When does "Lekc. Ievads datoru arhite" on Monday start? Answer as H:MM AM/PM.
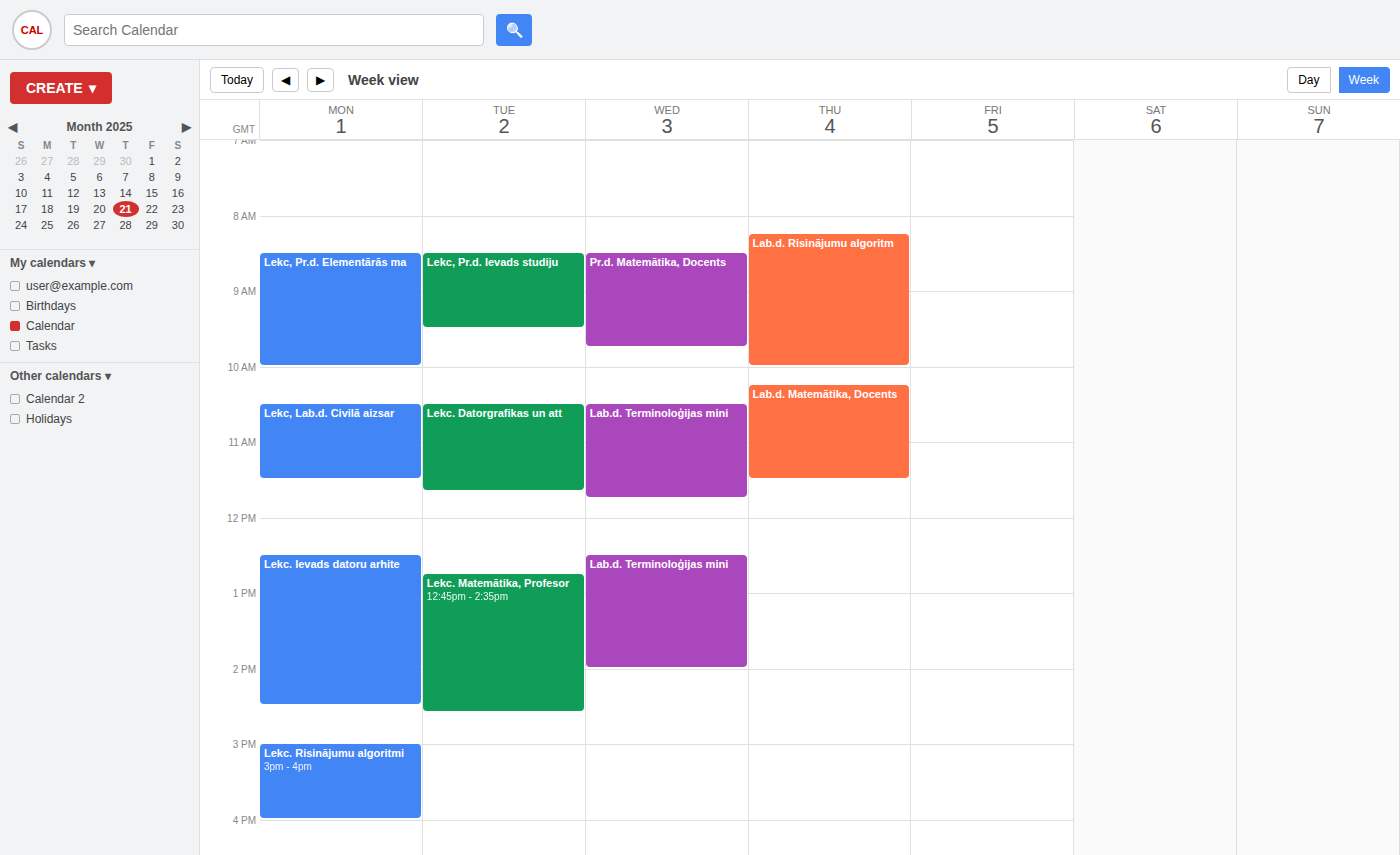
12:30 PM